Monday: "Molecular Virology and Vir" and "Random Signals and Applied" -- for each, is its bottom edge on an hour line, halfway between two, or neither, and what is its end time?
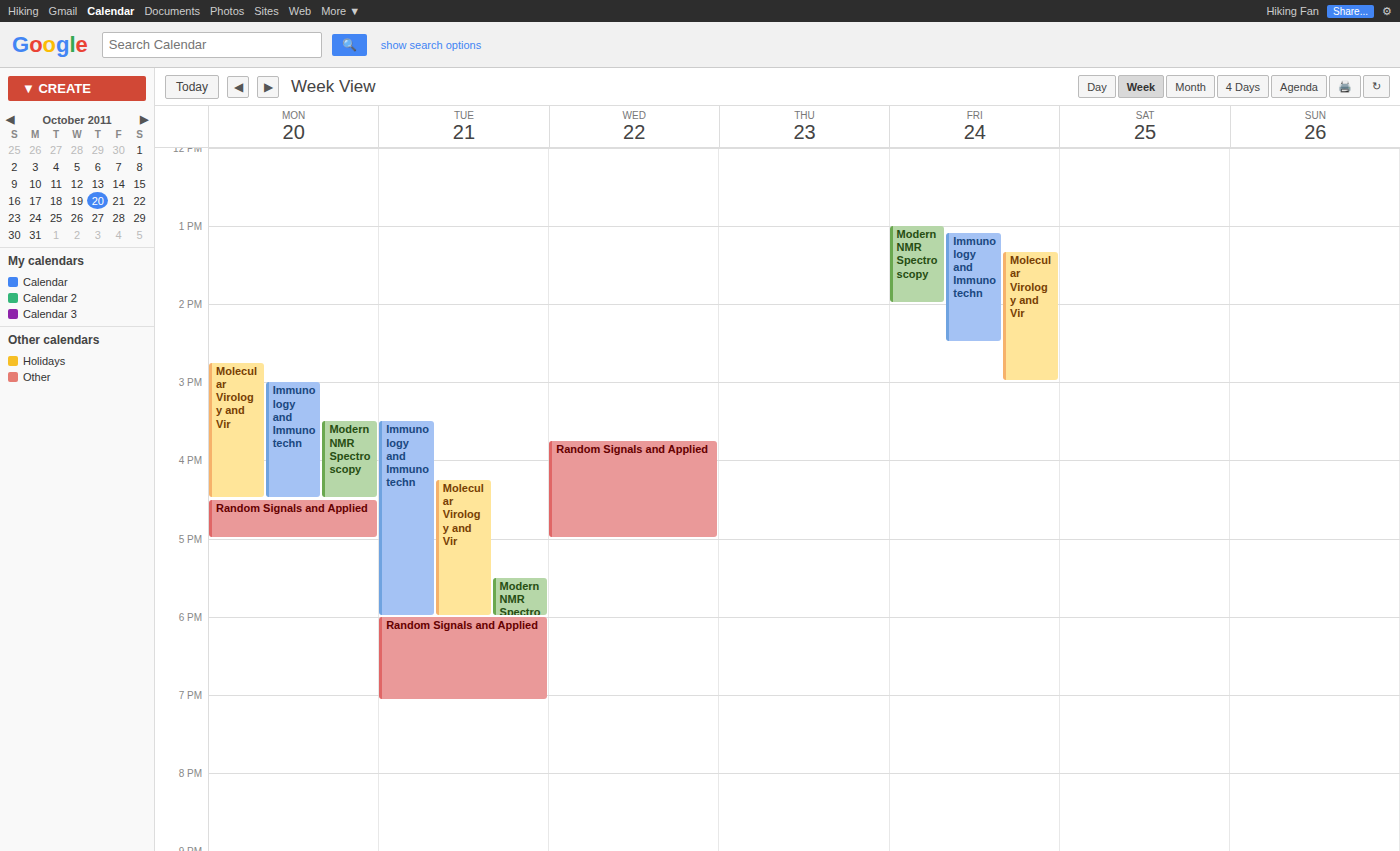
"Molecular Virology and Vir": 4:30 PM, halfway between the 4 PM and 5 PM lines. "Random Signals and Applied": 5:00 PM, exactly on the 5 PM line.